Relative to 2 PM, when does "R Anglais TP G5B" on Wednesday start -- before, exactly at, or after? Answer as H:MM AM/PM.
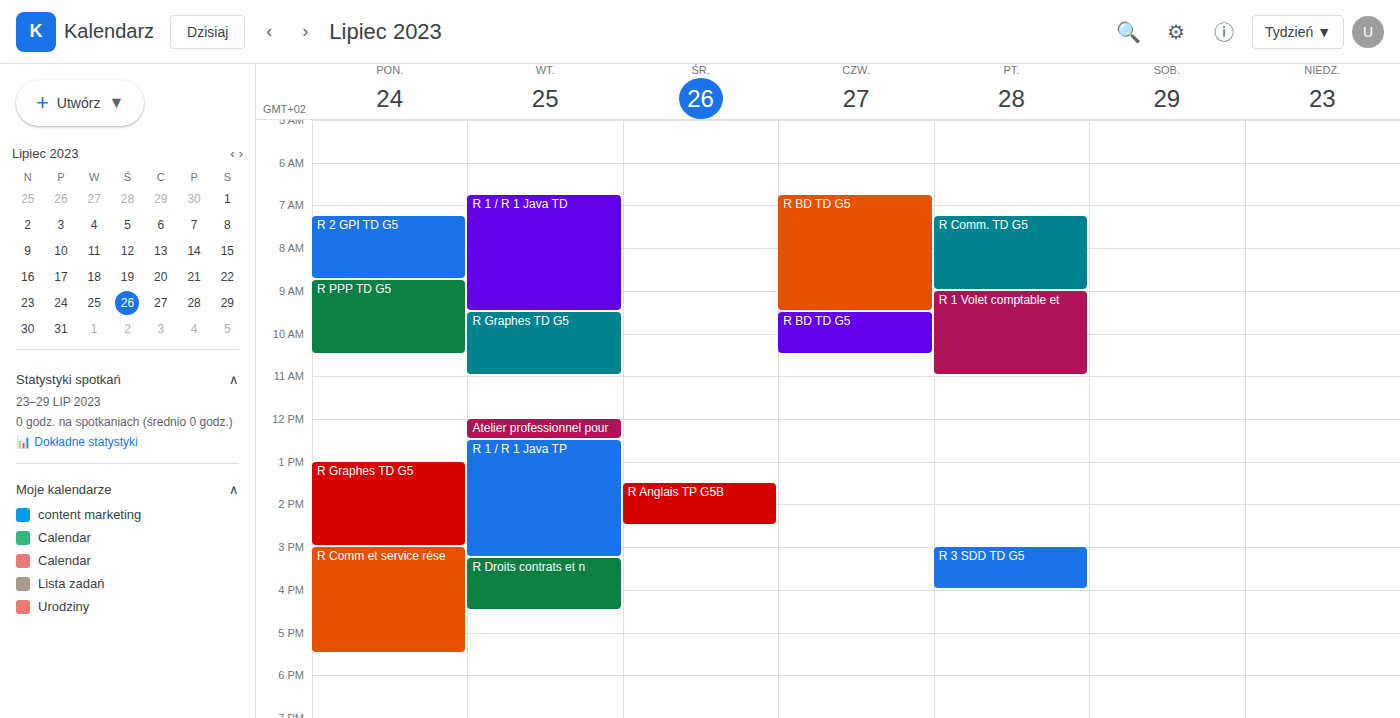
1:30 PM -- before 2 PM, 30 minutes above the 2 PM line.